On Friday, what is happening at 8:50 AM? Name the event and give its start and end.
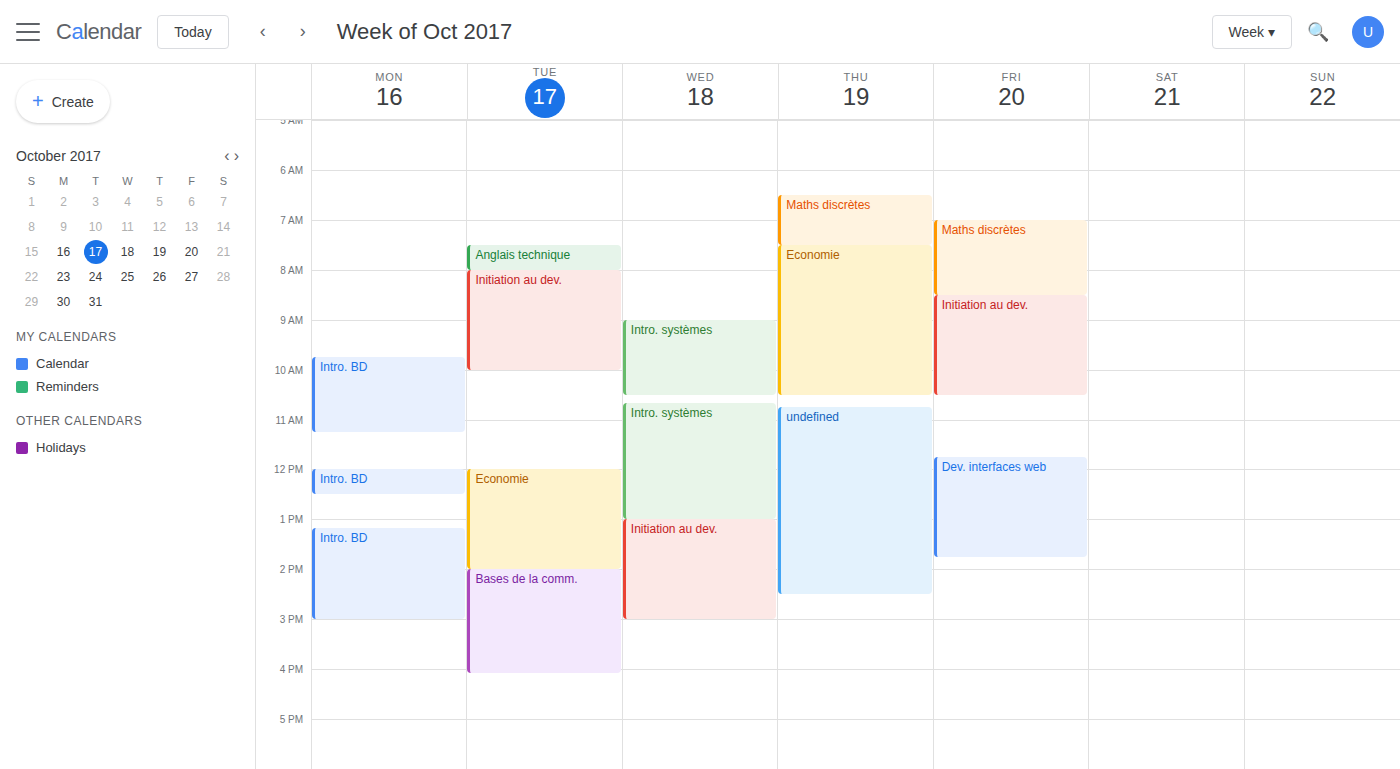
"Initiation au dev.", 8:30 AM to 10:30 AM